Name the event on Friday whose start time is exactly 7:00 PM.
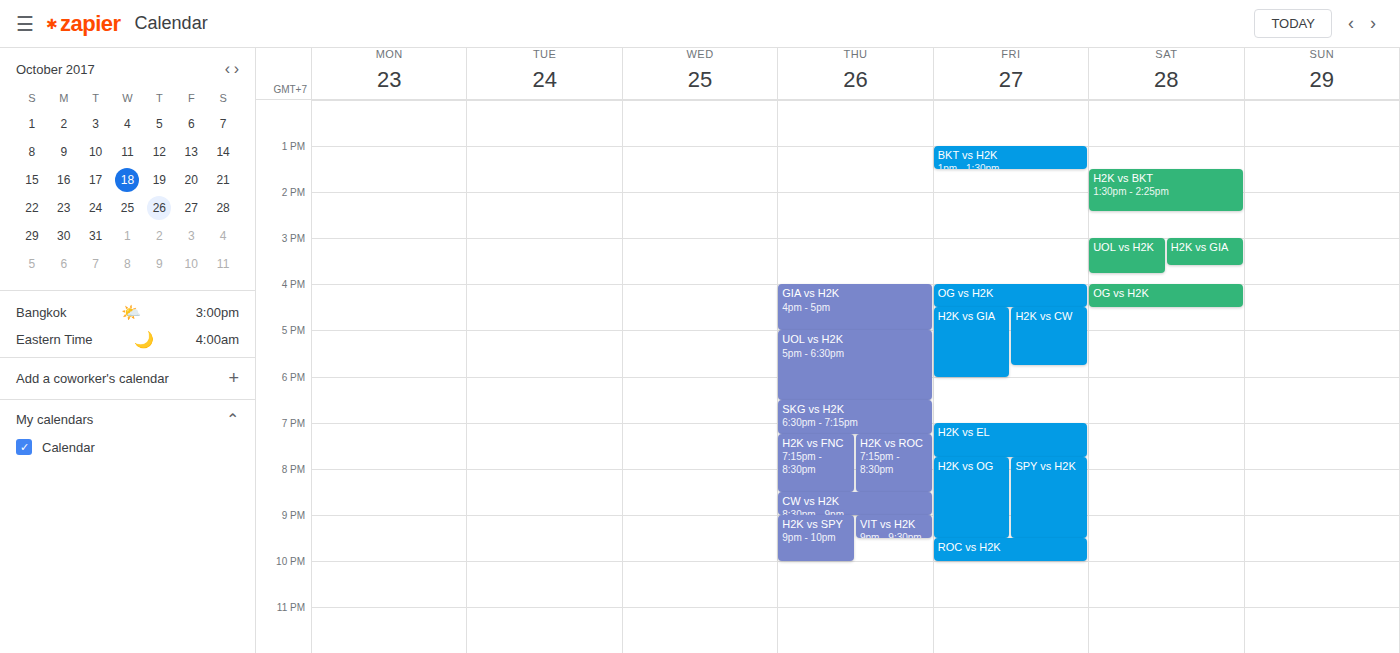
"H2K vs EL"